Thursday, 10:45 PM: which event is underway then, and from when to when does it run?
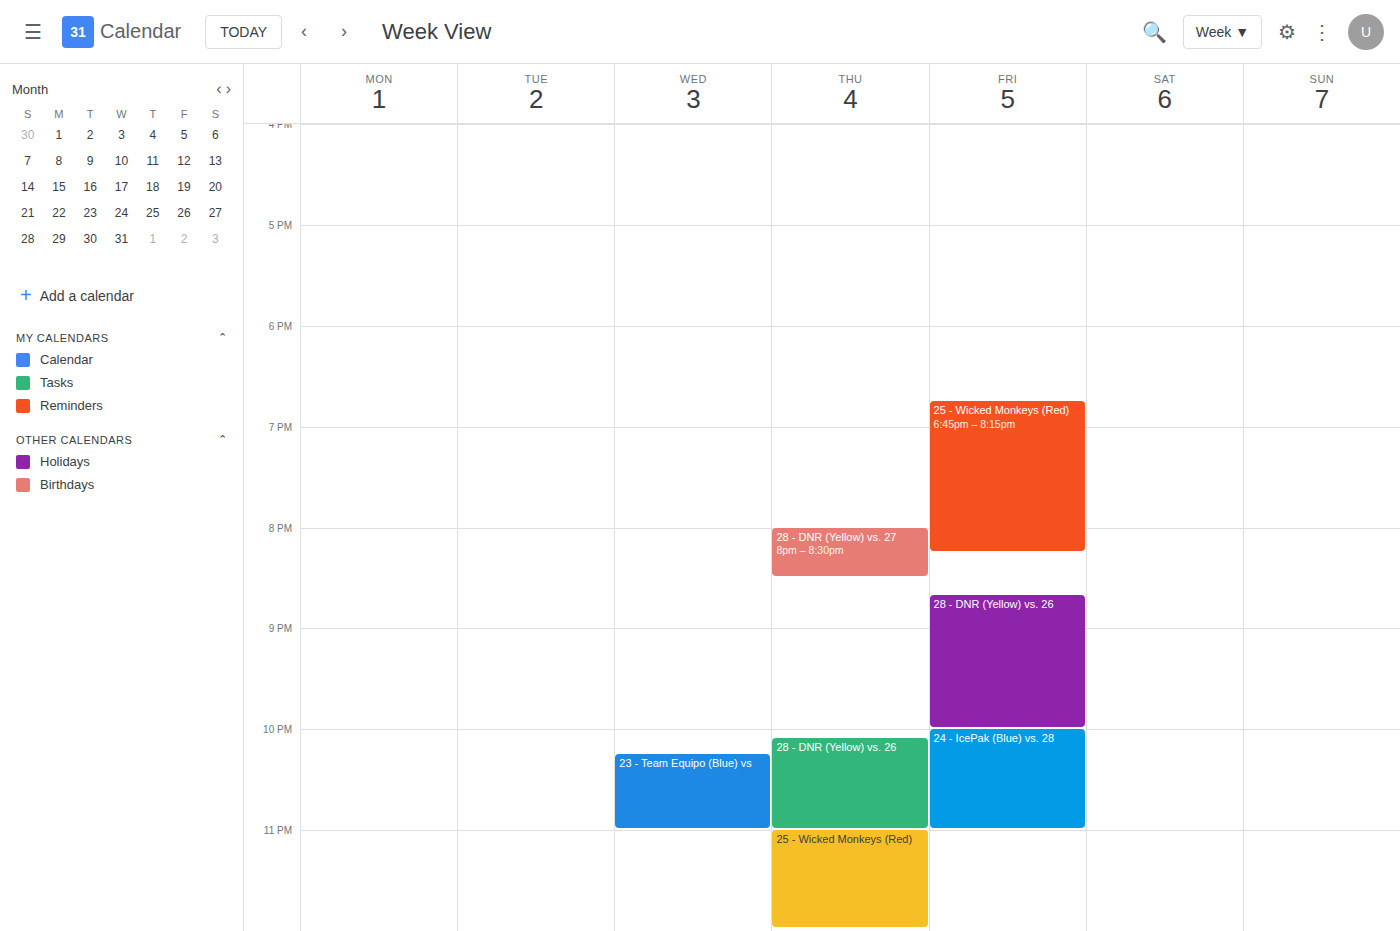
"28 - DNR (Yellow) vs. 26", 10:05 PM to 11:00 PM